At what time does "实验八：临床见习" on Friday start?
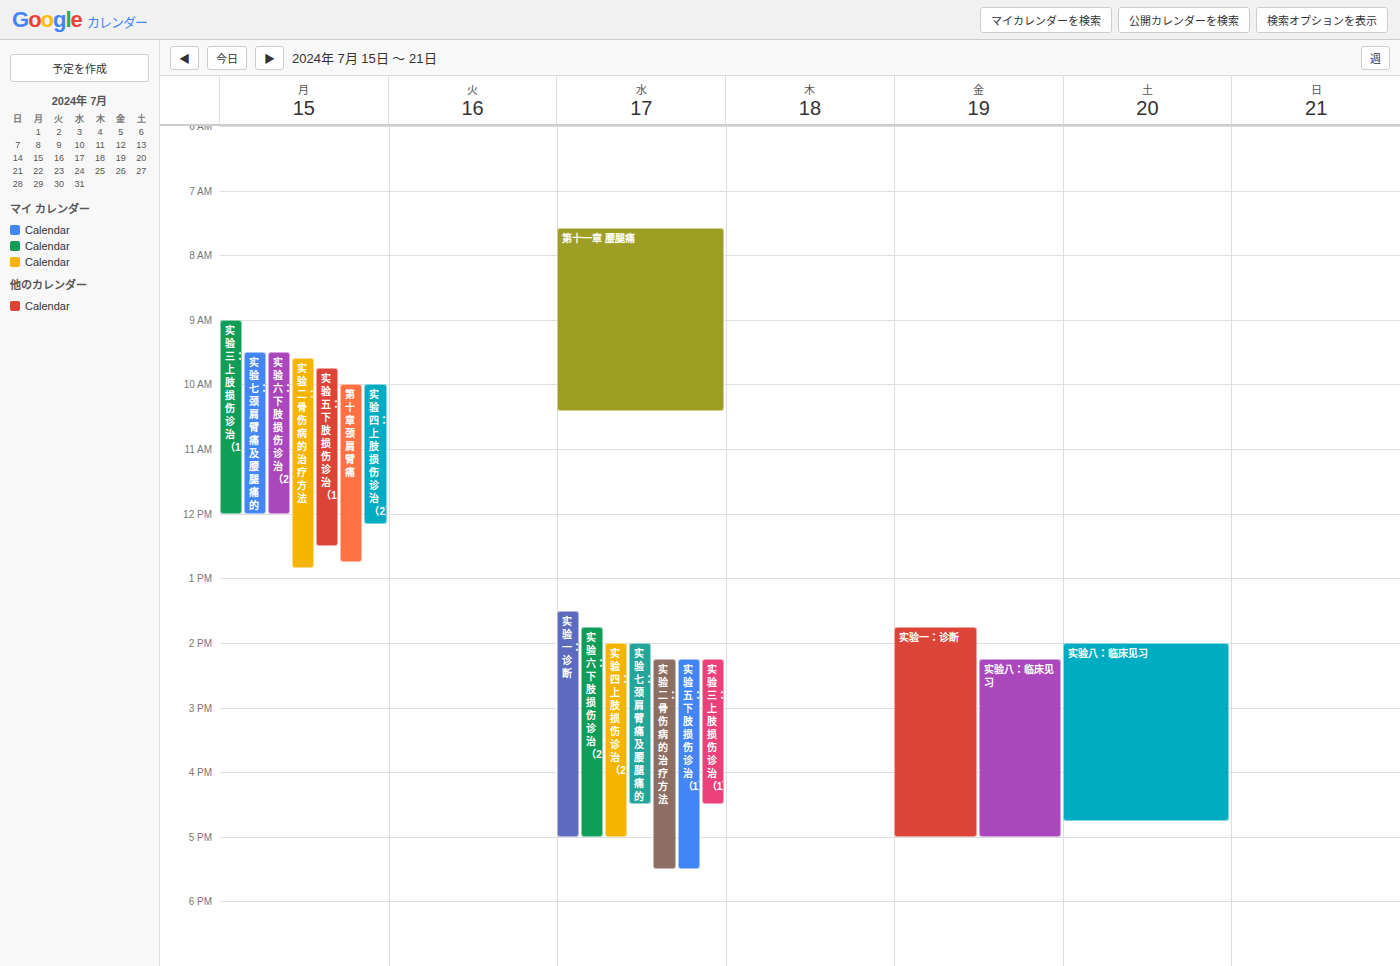
2:15 PM